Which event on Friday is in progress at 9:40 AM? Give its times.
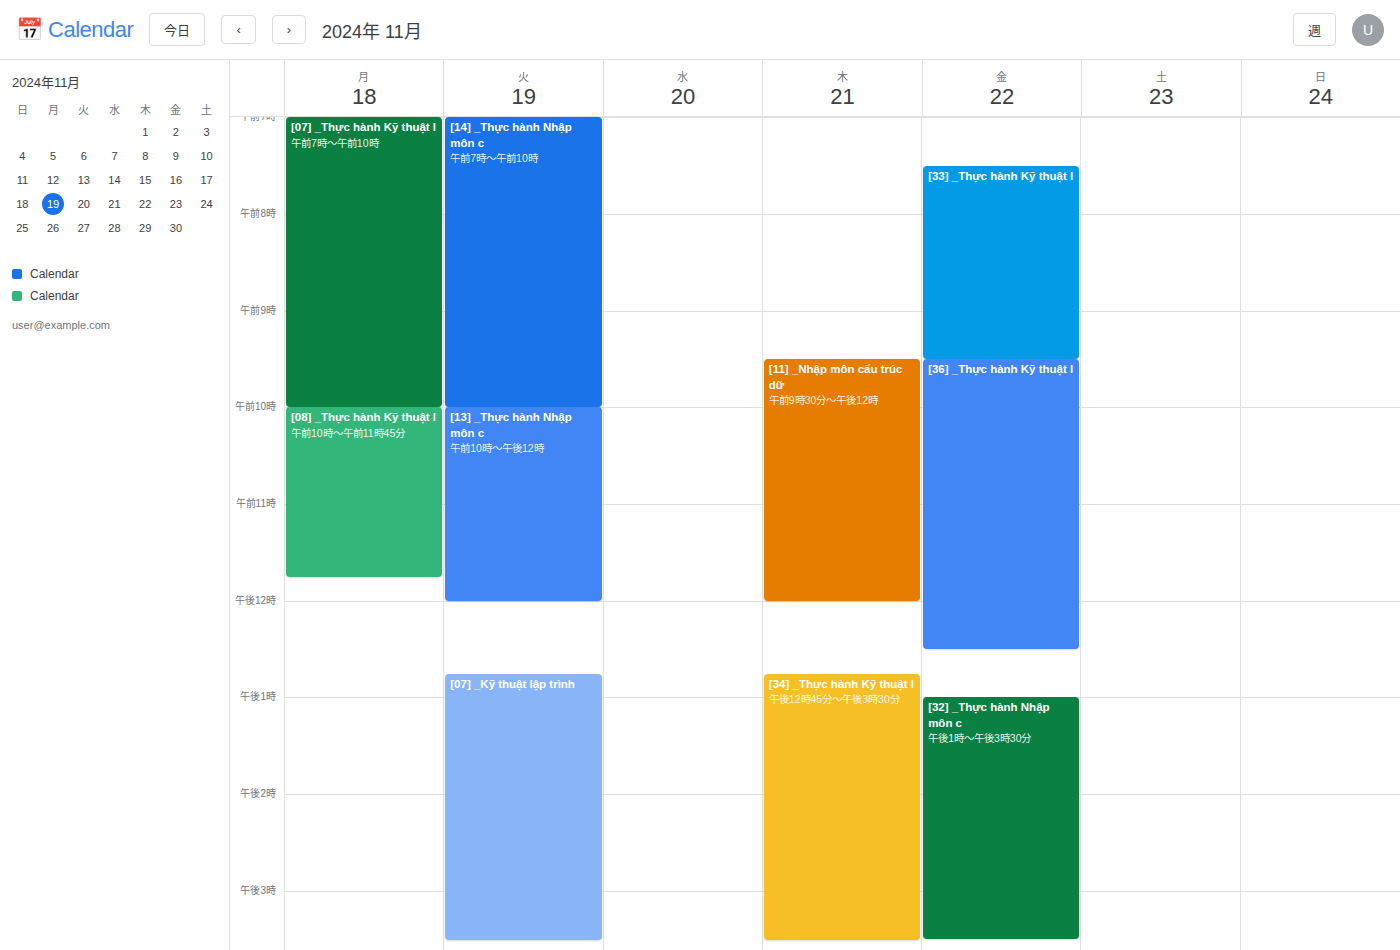
"[36] _Thực hành Kỹ thuật l", 9:30 AM to 12:30 PM